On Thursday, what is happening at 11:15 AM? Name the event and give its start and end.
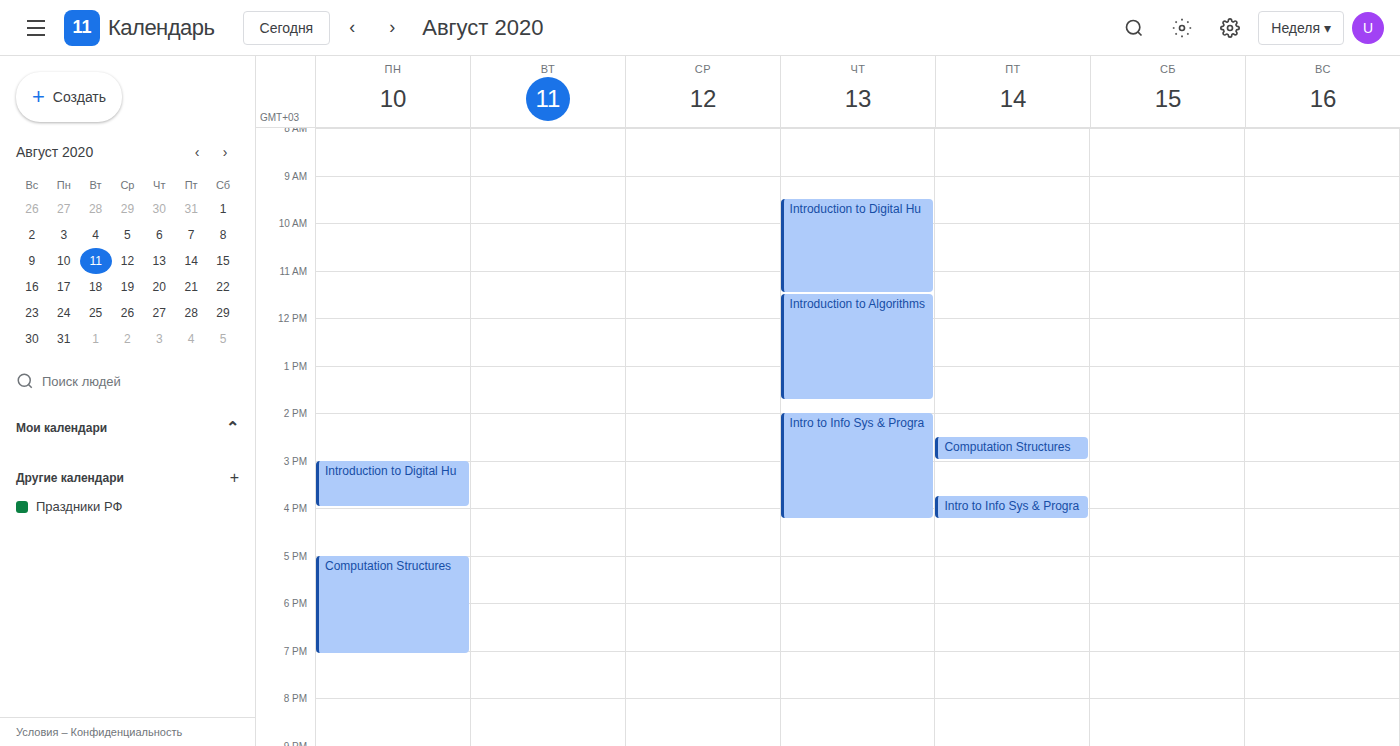
"Introduction to Digital Hu", 9:30 AM to 11:30 AM